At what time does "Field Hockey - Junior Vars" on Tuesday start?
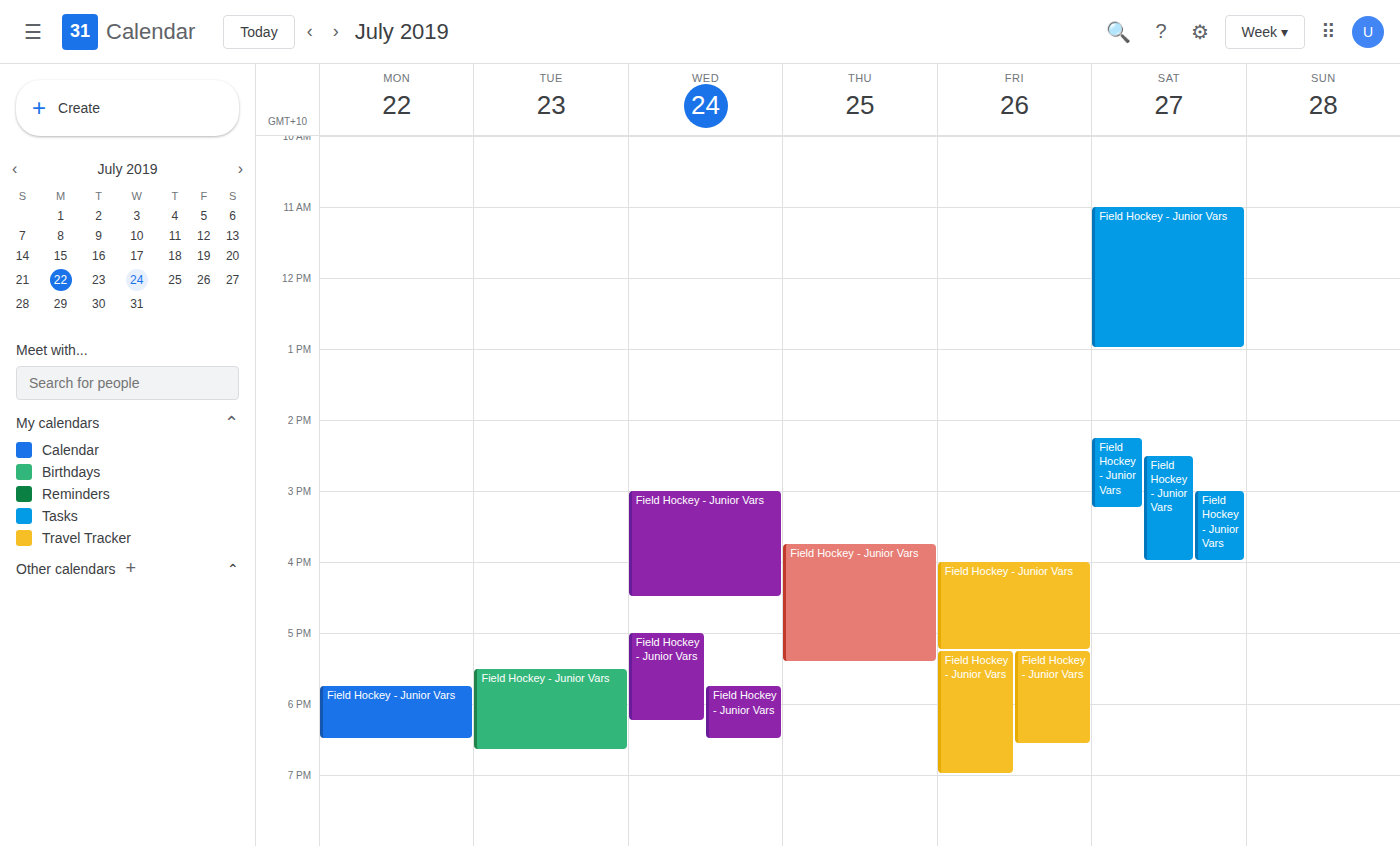
5:30 PM